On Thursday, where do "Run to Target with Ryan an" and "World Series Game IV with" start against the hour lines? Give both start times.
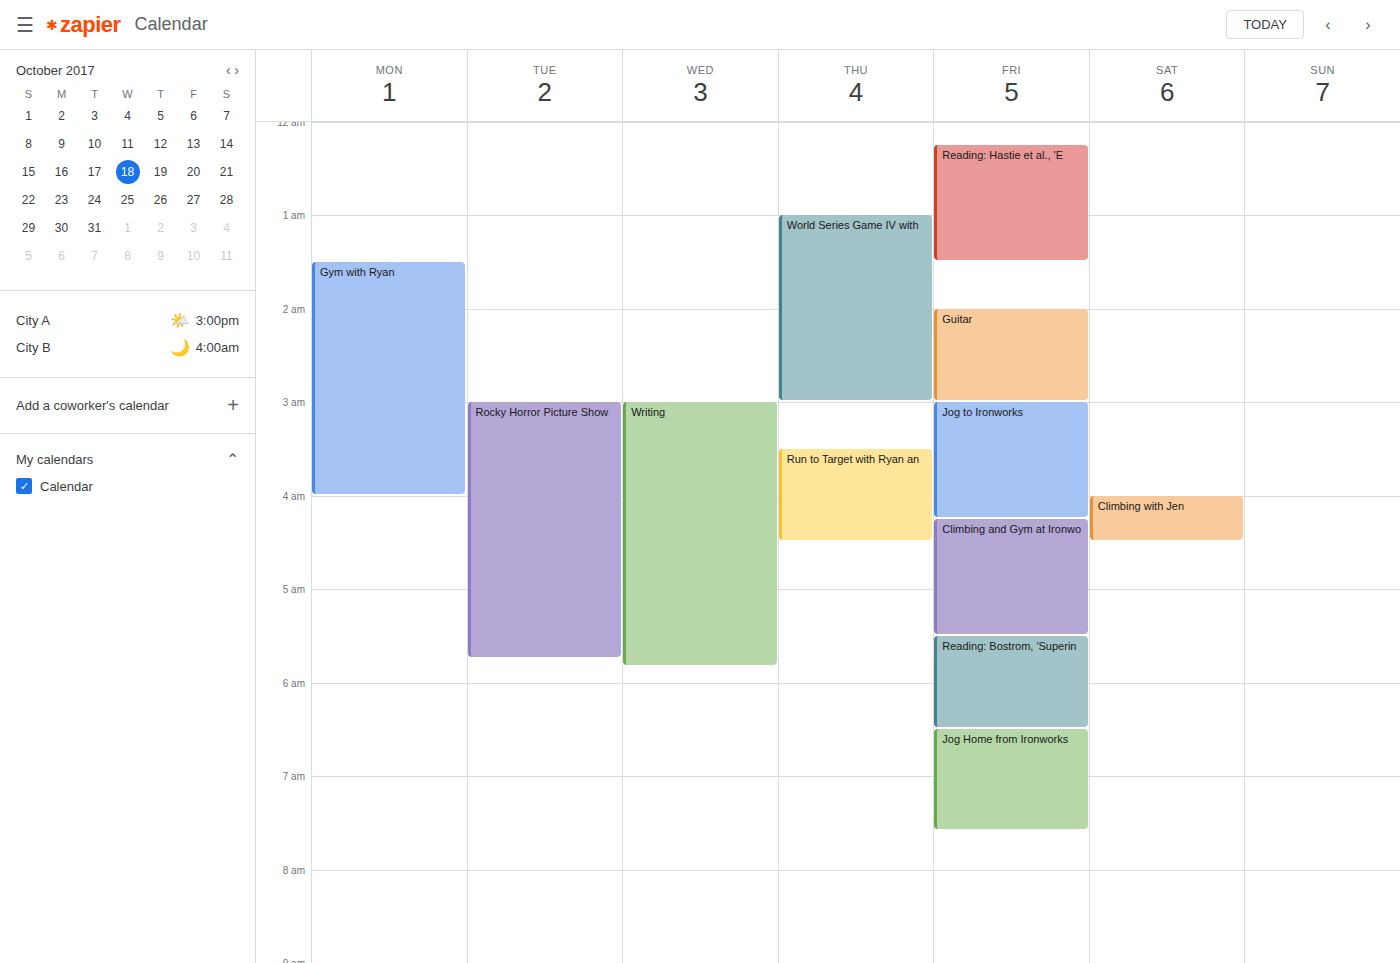
"Run to Target with Ryan an": 3:30 AM, halfway between the 3 AM and 4 AM lines. "World Series Game IV with": 1:00 AM, exactly on the 1 AM line.